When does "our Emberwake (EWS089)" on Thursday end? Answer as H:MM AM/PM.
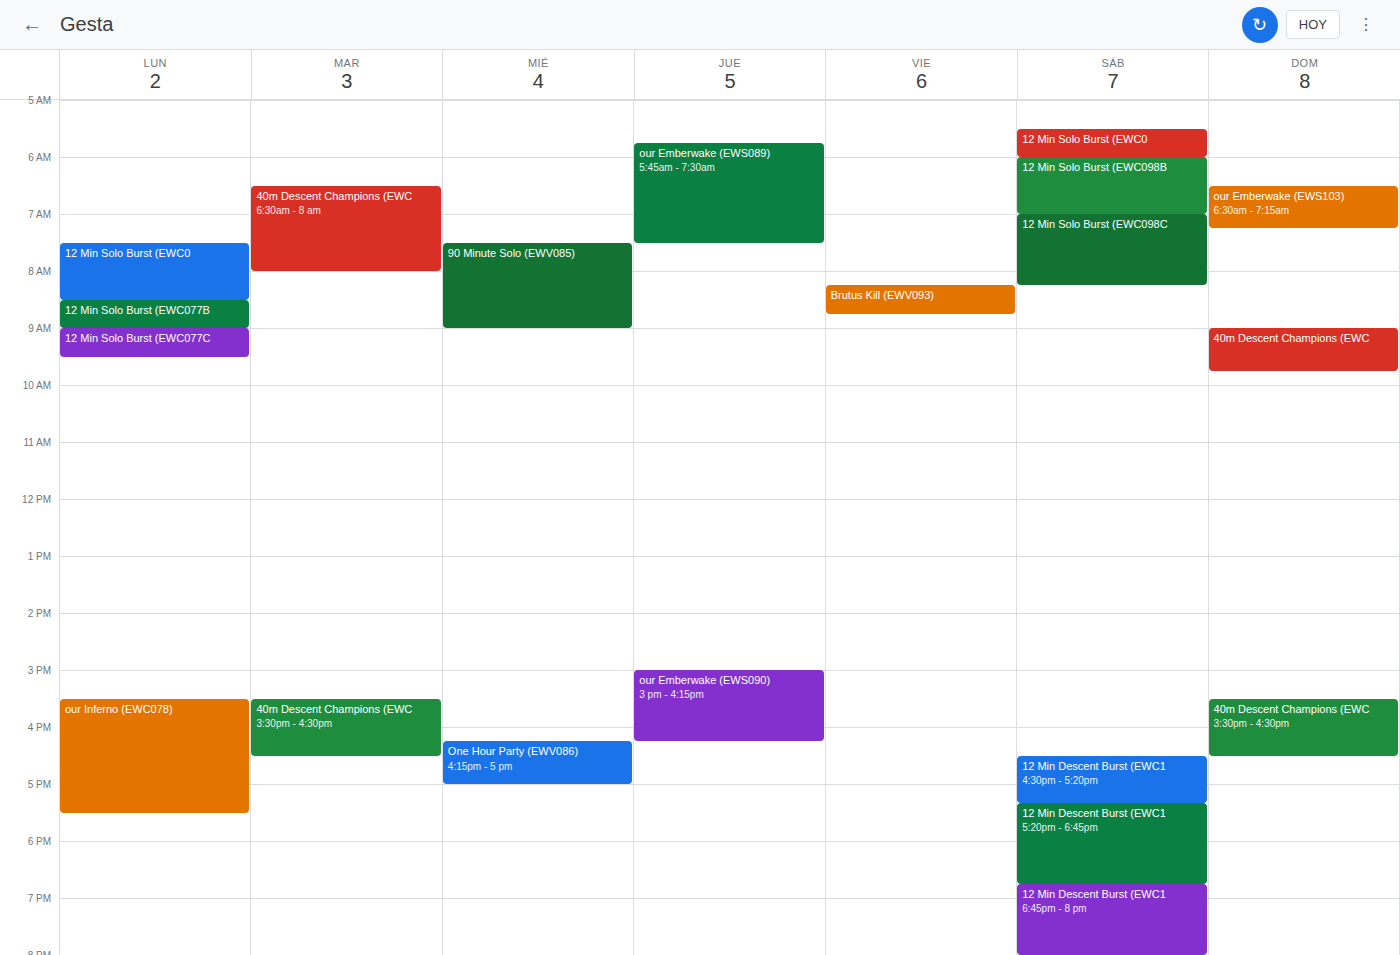
7:30 AM